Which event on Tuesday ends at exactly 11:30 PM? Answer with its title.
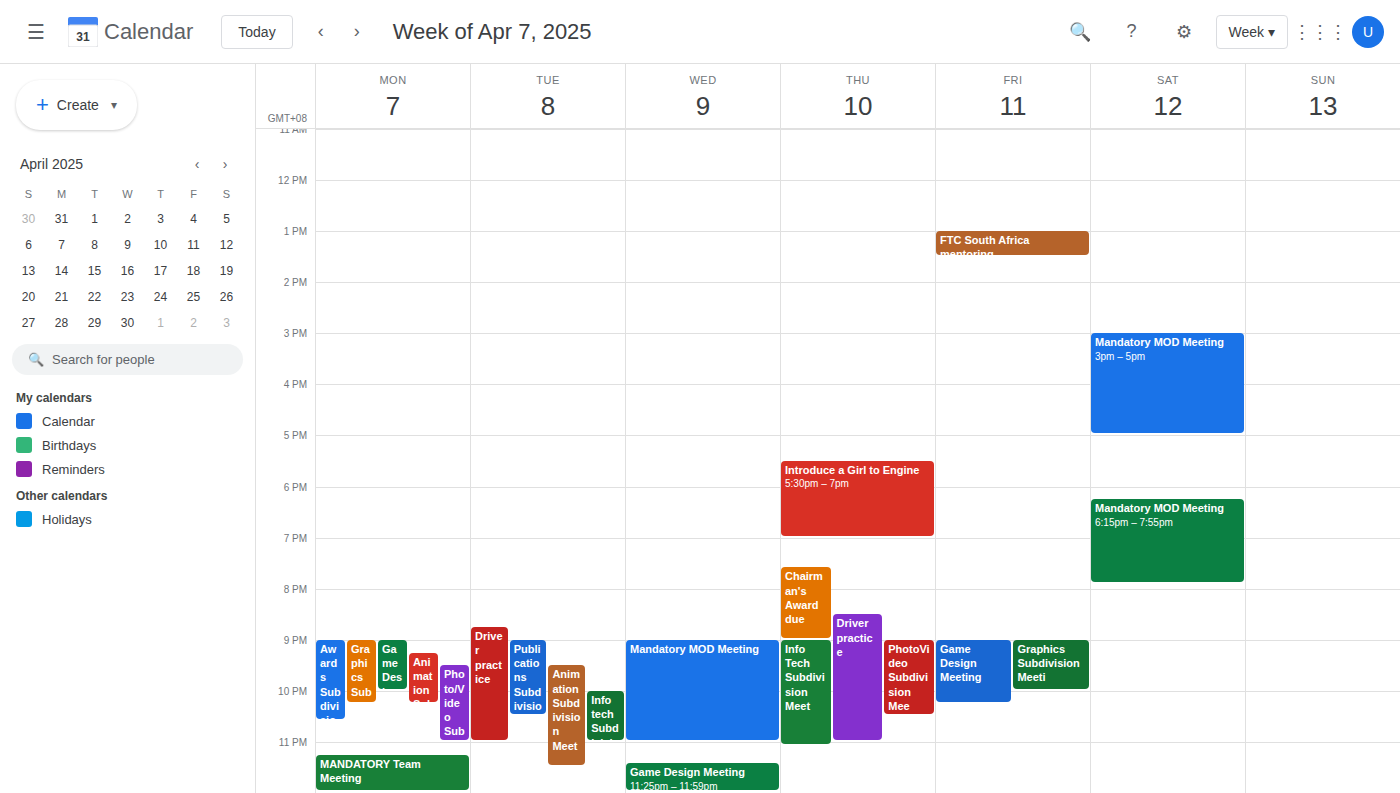
"Animation Subdivision Meet"